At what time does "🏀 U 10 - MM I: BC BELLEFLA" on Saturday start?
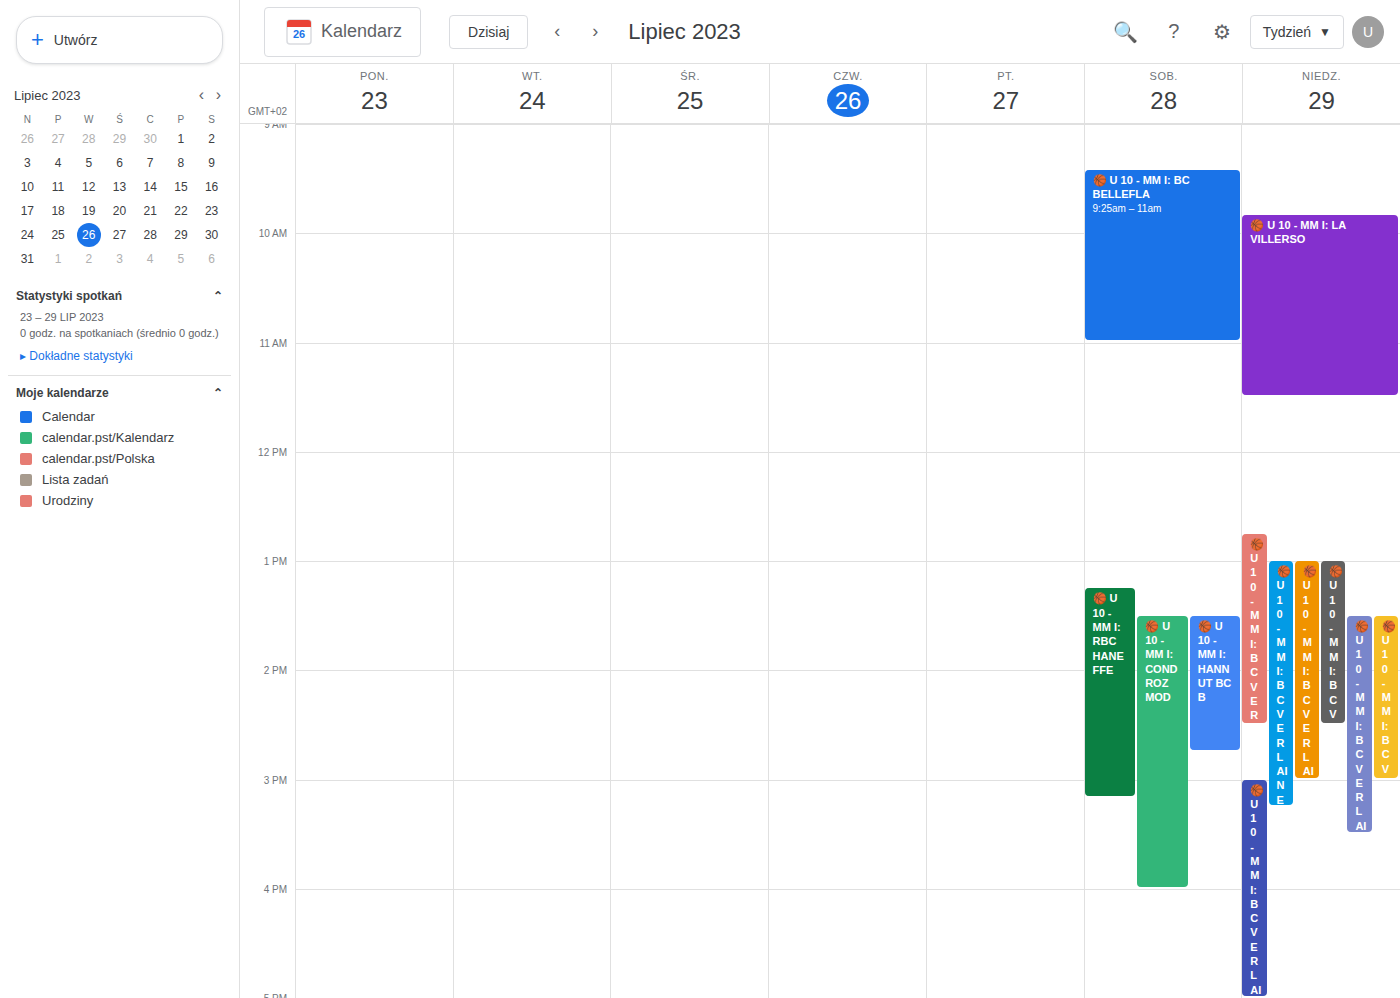
9:25 AM